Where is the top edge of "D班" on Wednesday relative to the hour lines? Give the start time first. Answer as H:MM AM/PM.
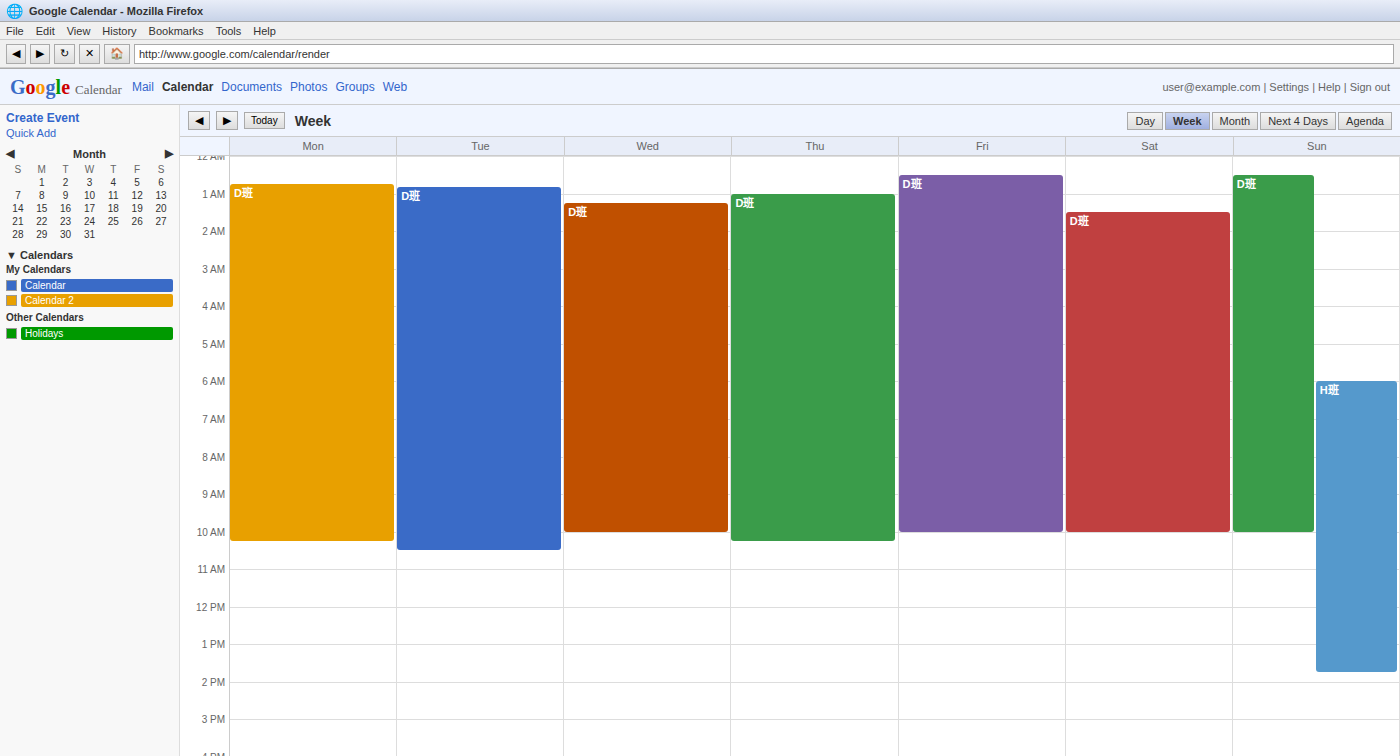
1:15 AM -- neither: a quarter of the way from the 1 AM line to the 2 AM line.